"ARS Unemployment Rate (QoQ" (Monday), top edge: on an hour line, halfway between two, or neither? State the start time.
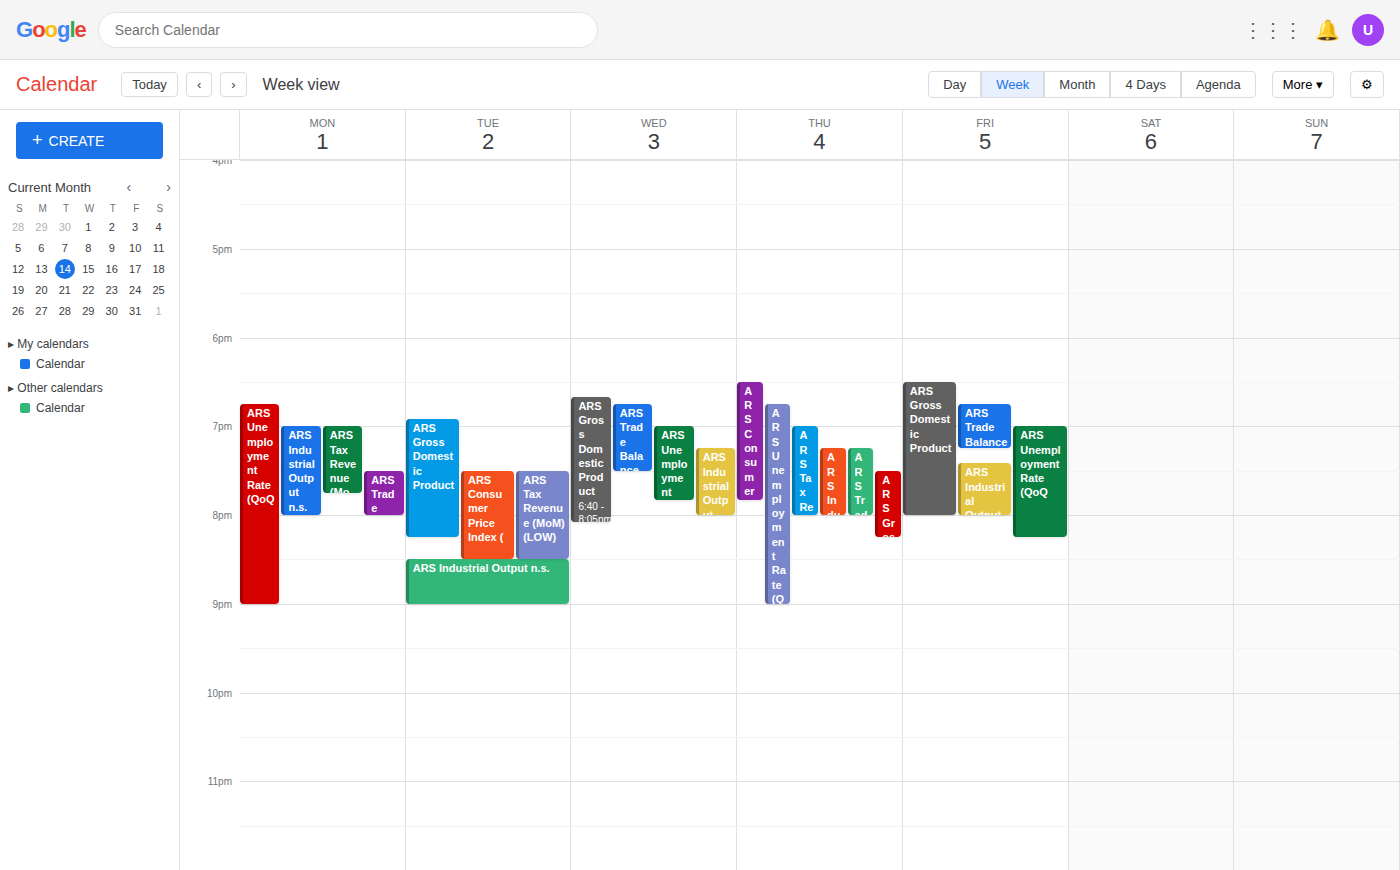
6:45 PM -- neither: three quarters of the way from the 6 PM line to the 7 PM line.